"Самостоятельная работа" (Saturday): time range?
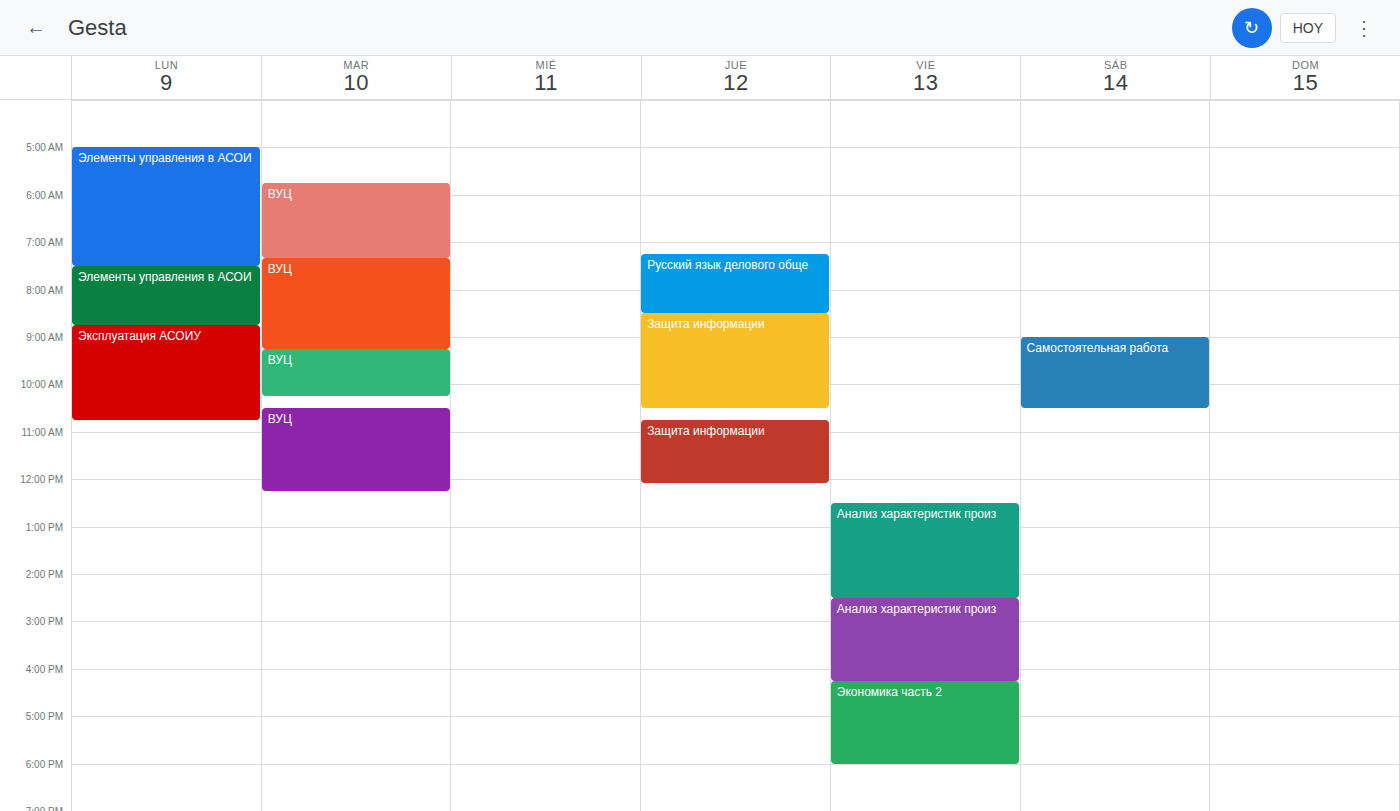
09:00 to 10:30